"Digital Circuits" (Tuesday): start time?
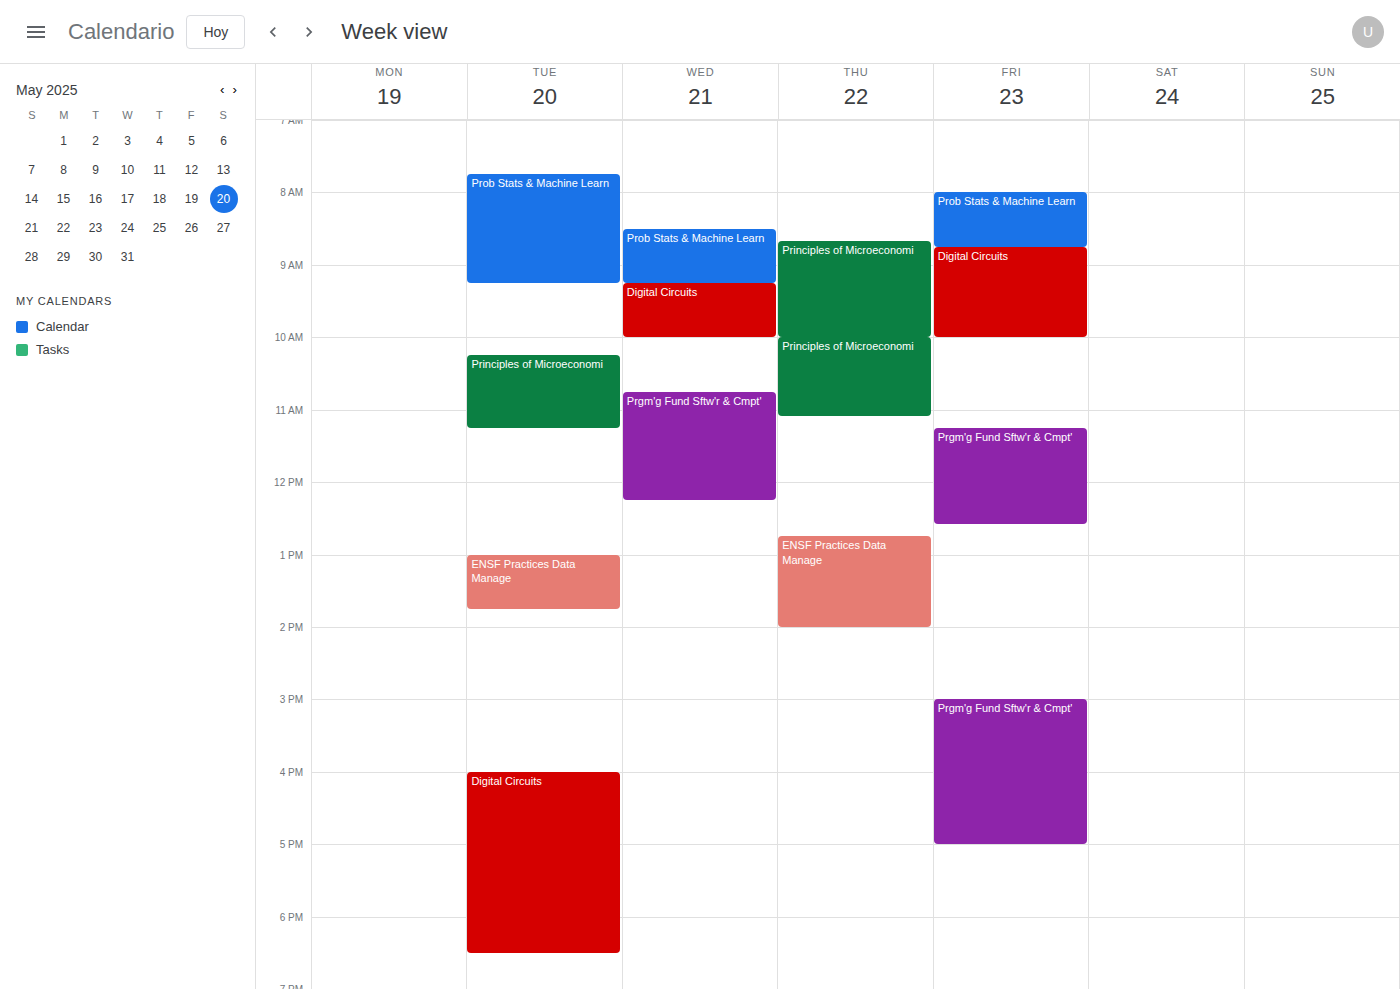
4:00 PM